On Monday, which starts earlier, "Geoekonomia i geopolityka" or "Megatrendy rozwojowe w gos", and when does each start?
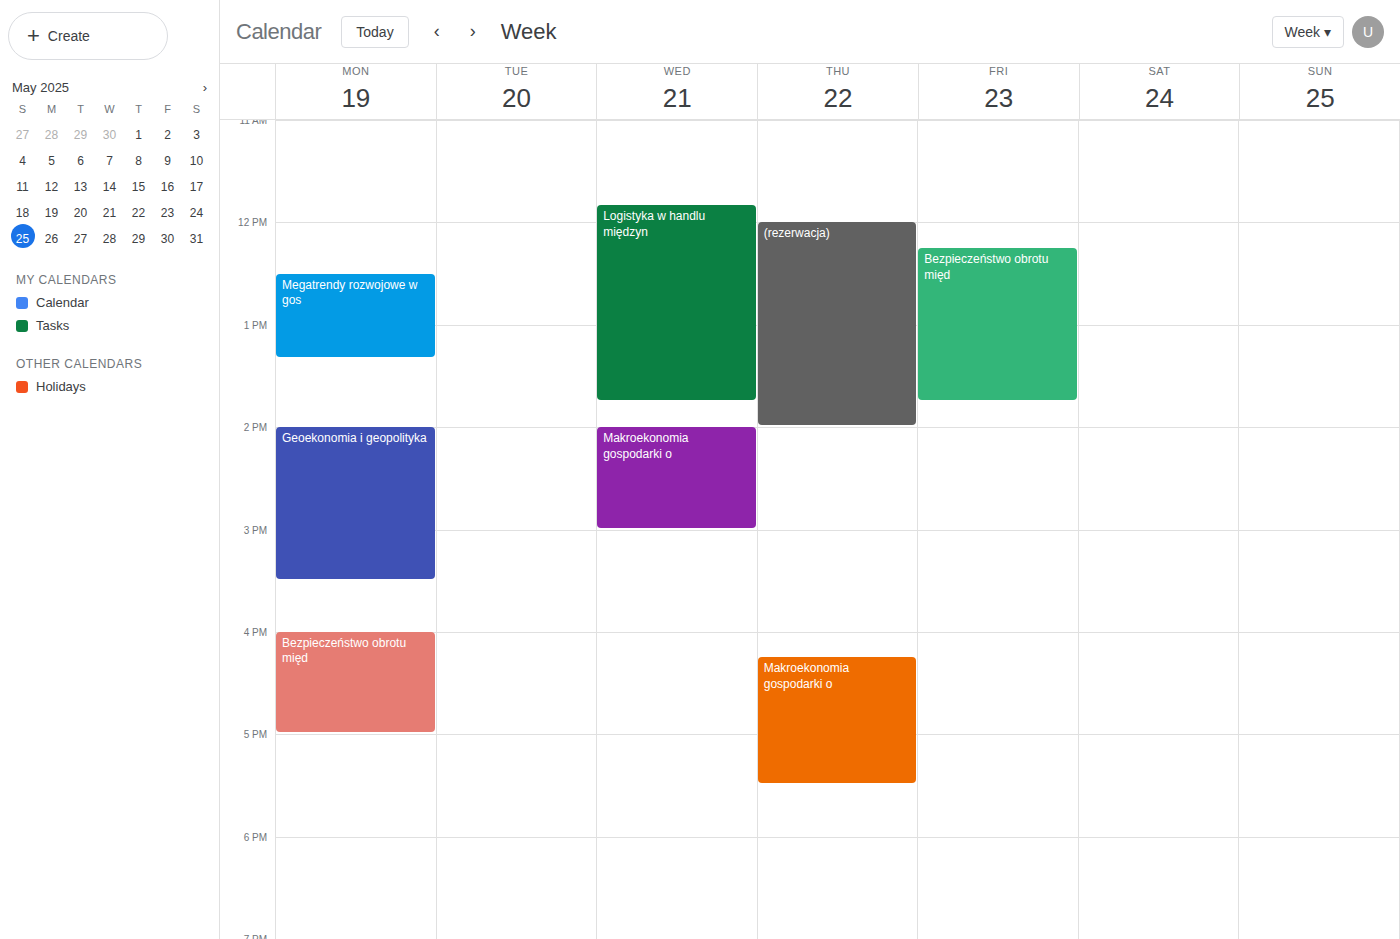
"Megatrendy rozwojowe w gos" 12:30 PM; "Geoekonomia i geopolityka" 2:00 PM.